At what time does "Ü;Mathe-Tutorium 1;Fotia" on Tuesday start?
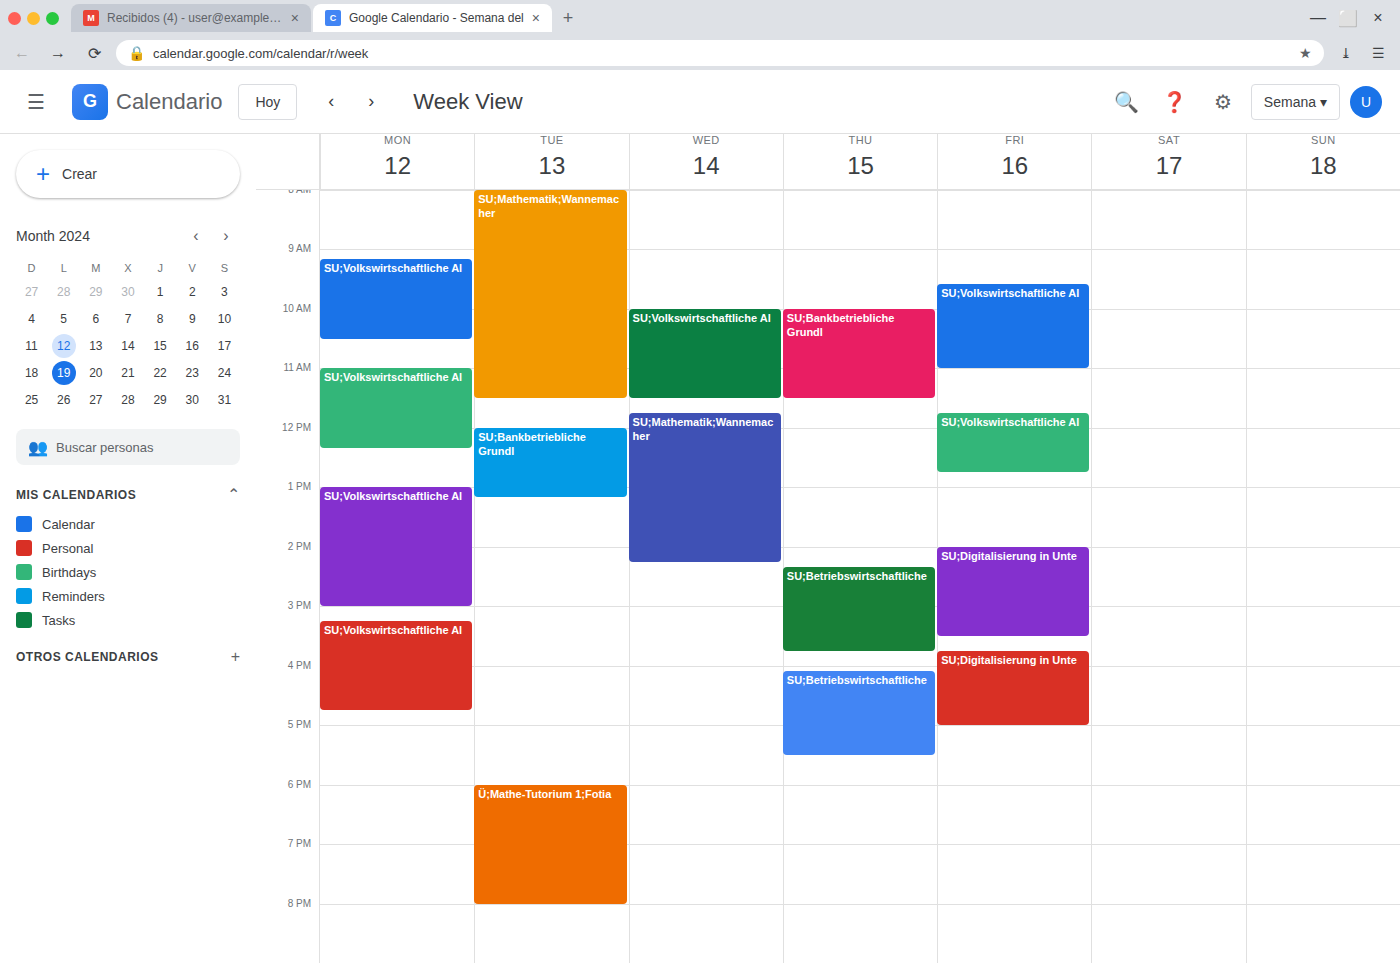
6:00 PM